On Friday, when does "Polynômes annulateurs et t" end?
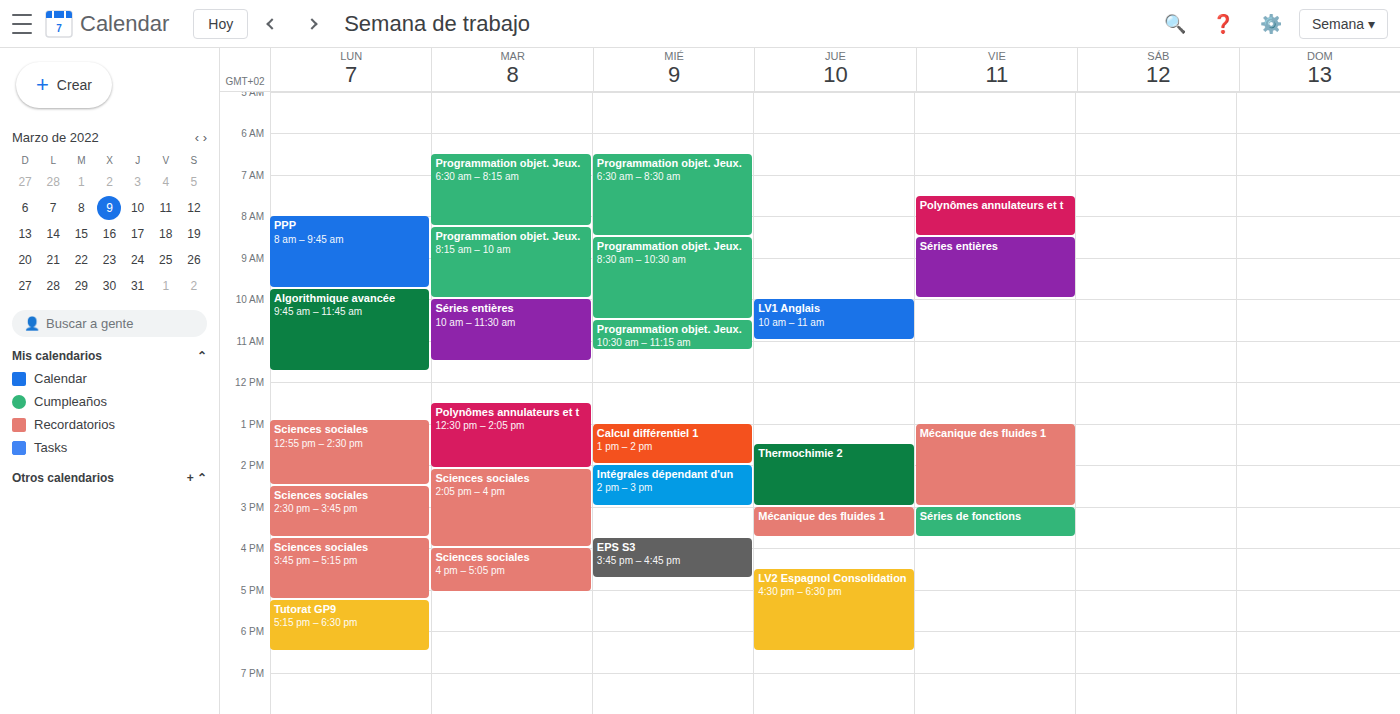
8:30 AM